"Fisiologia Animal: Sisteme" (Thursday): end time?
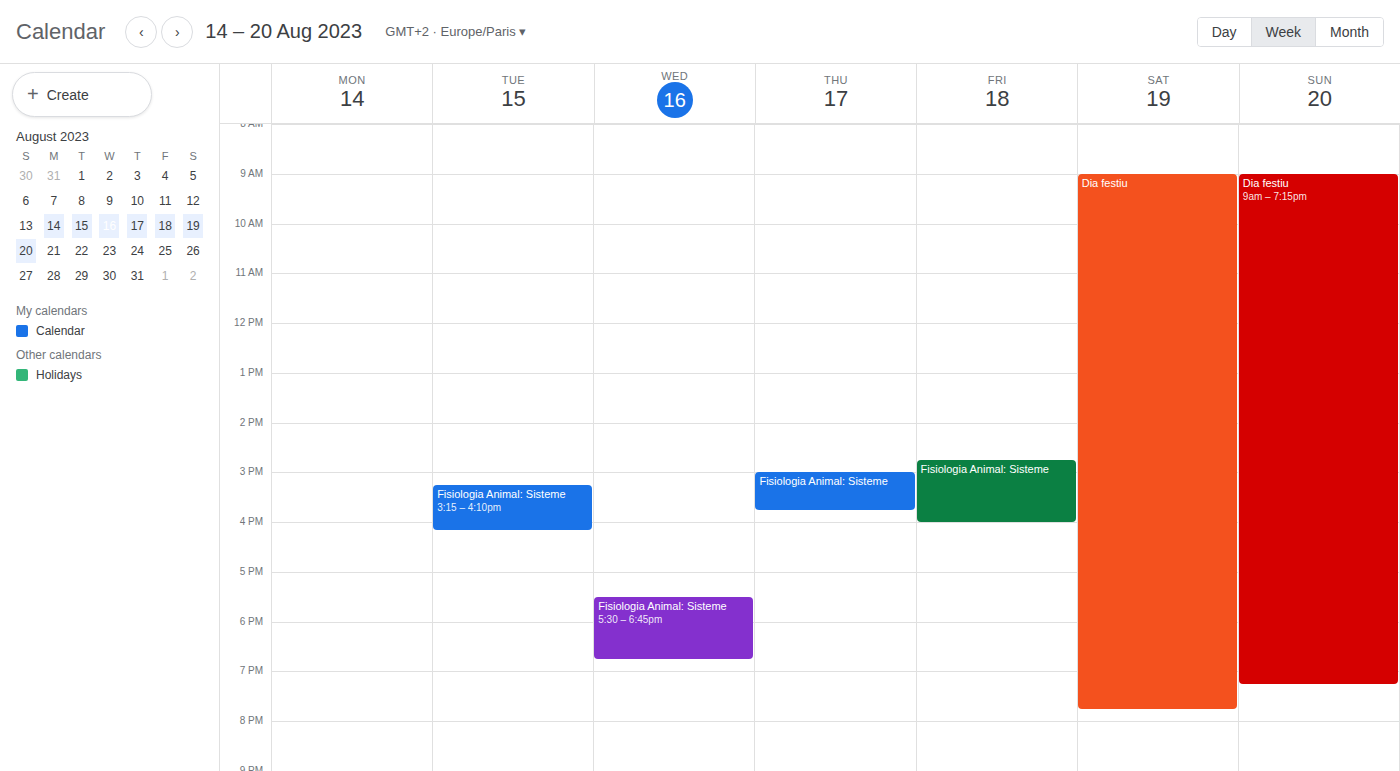
3:45 PM